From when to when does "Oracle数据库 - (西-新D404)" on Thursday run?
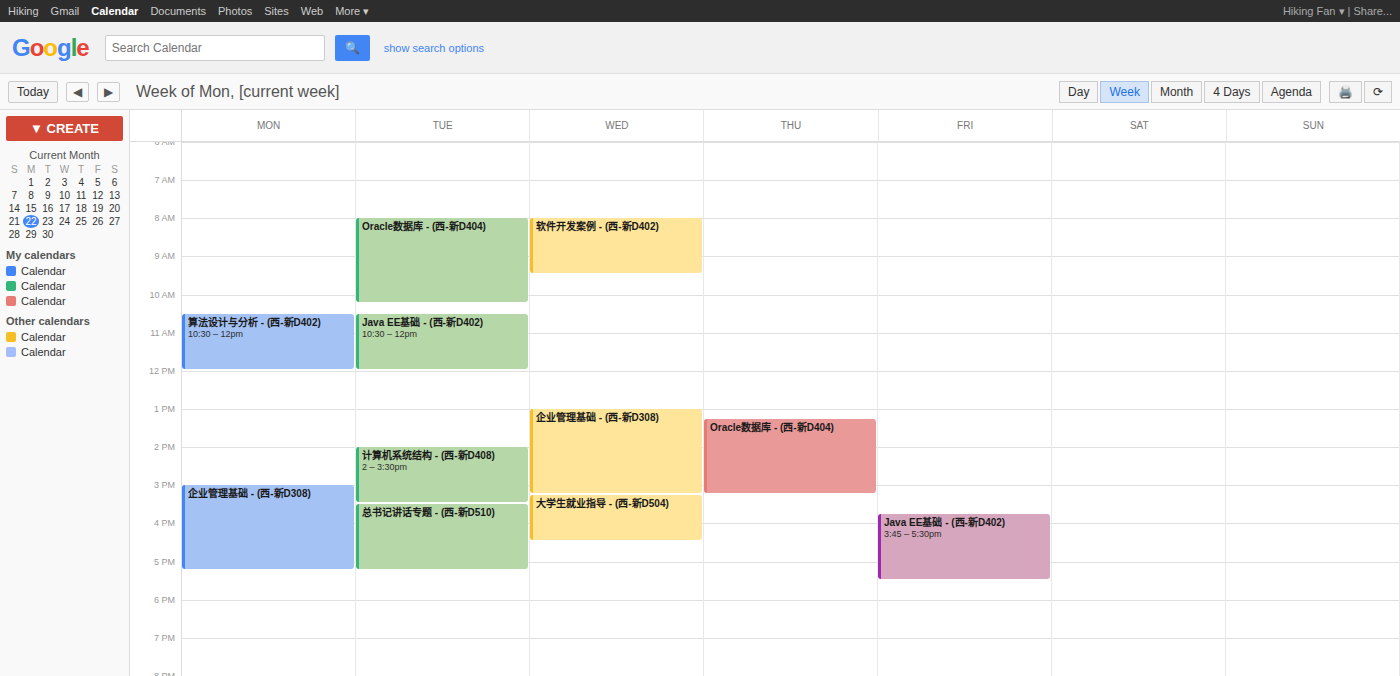
1:15 PM to 3:15 PM